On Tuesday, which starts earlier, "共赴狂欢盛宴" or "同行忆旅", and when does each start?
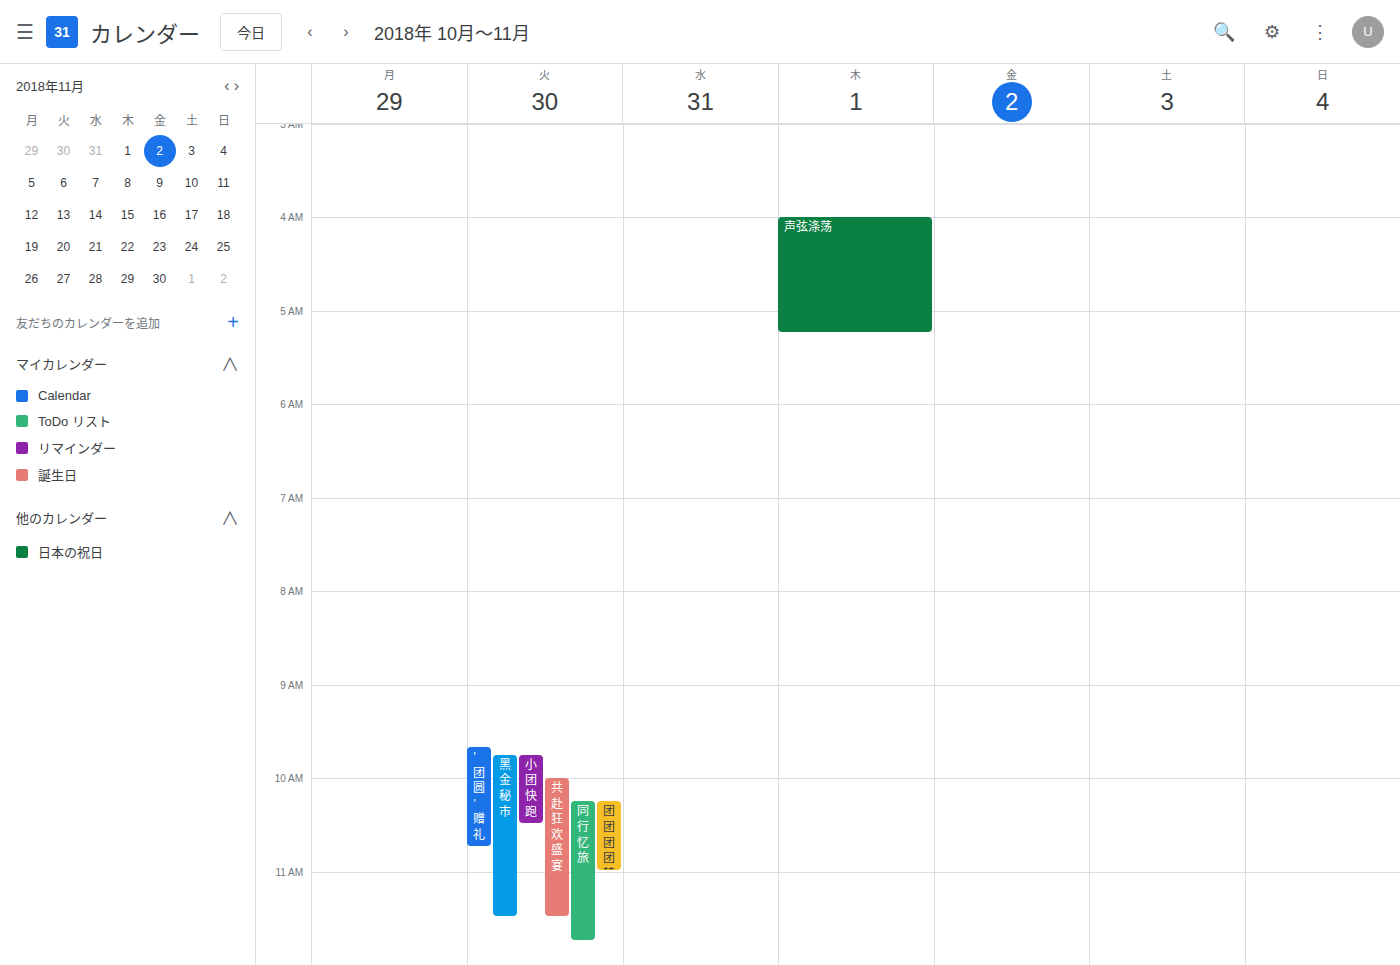
"共赴狂欢盛宴" 10:00 AM; "同行忆旅" 10:15 AM.